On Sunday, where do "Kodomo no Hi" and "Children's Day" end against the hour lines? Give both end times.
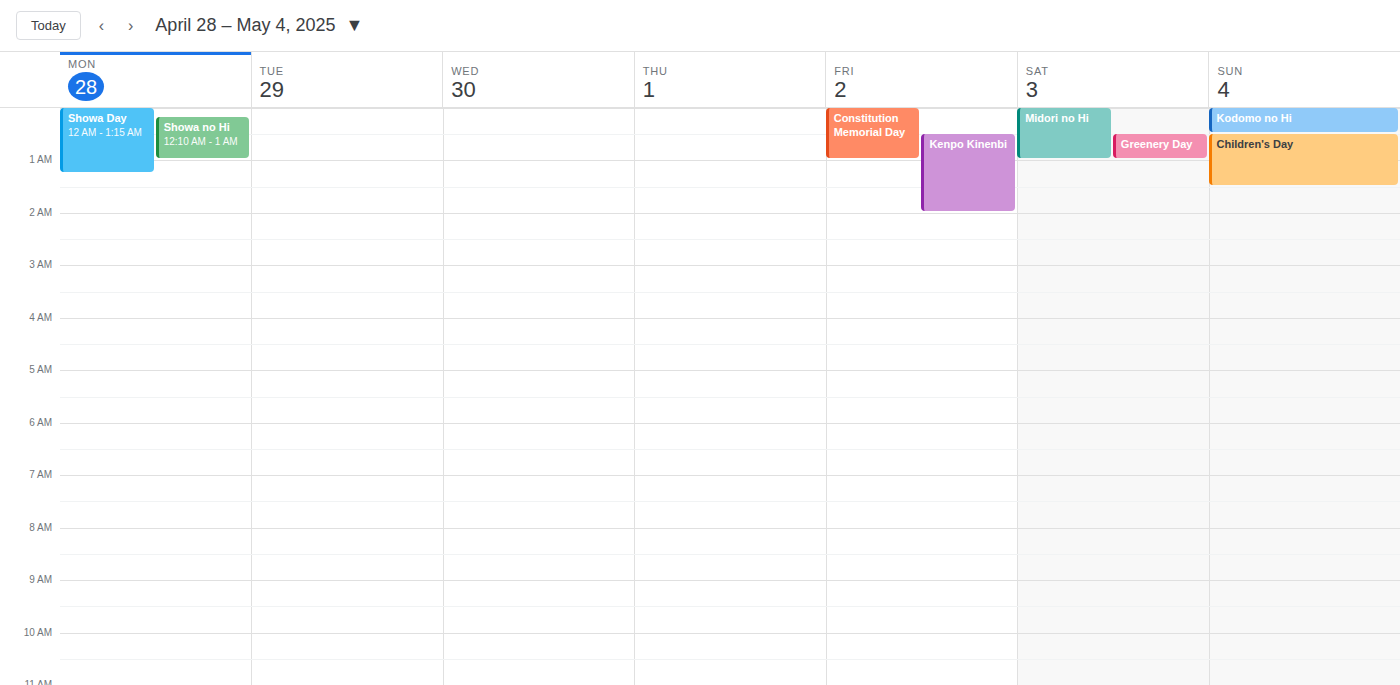
"Kodomo no Hi": 12:30 AM, halfway between the 12 AM and 1 AM lines. "Children's Day": 1:30 AM, halfway between the 1 AM and 2 AM lines.